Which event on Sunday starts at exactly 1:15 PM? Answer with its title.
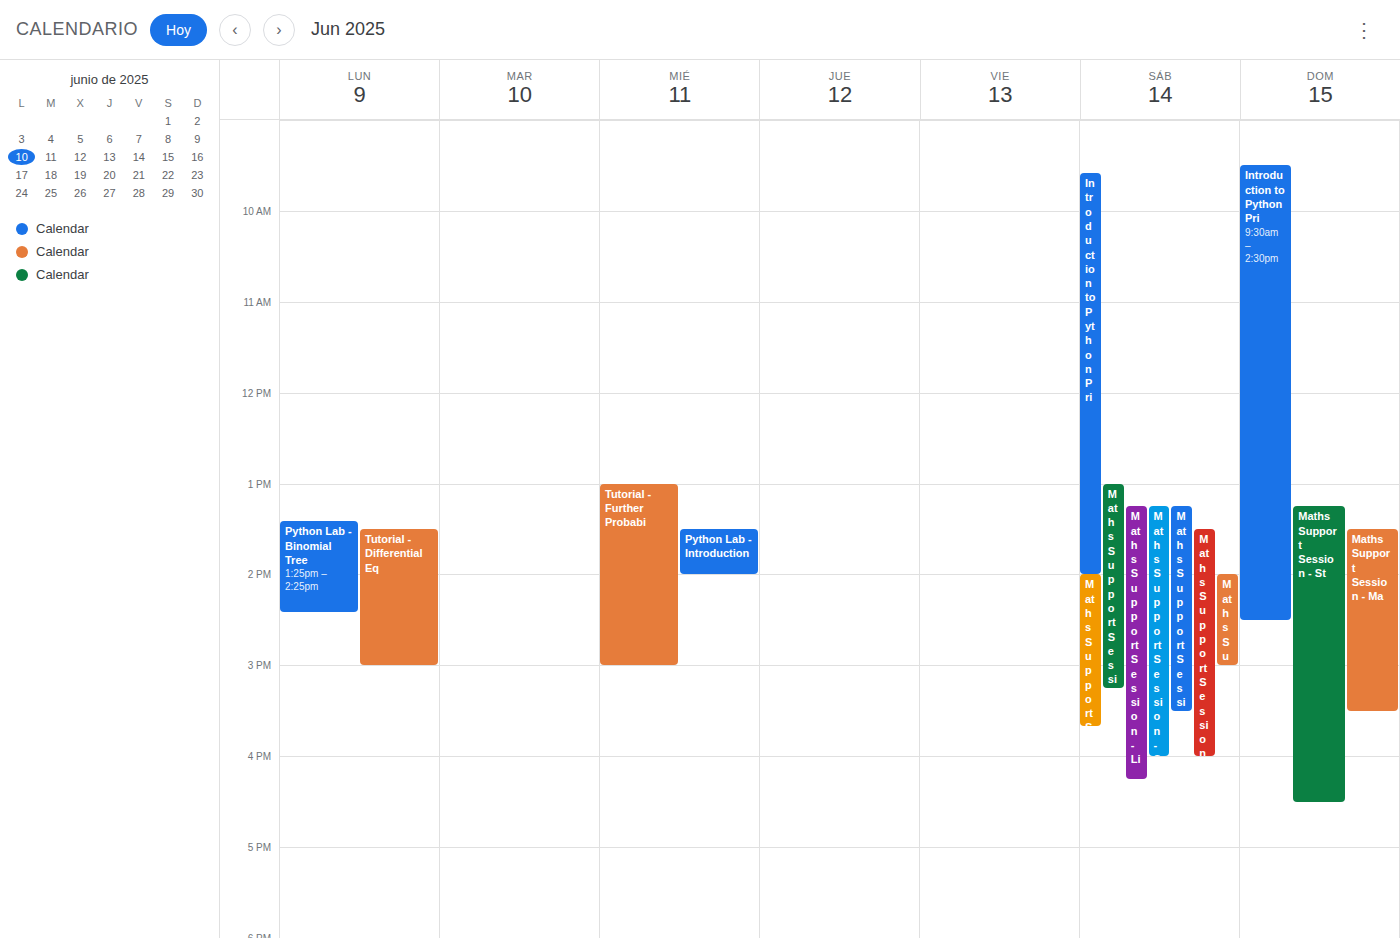
"Maths Support Session - St"